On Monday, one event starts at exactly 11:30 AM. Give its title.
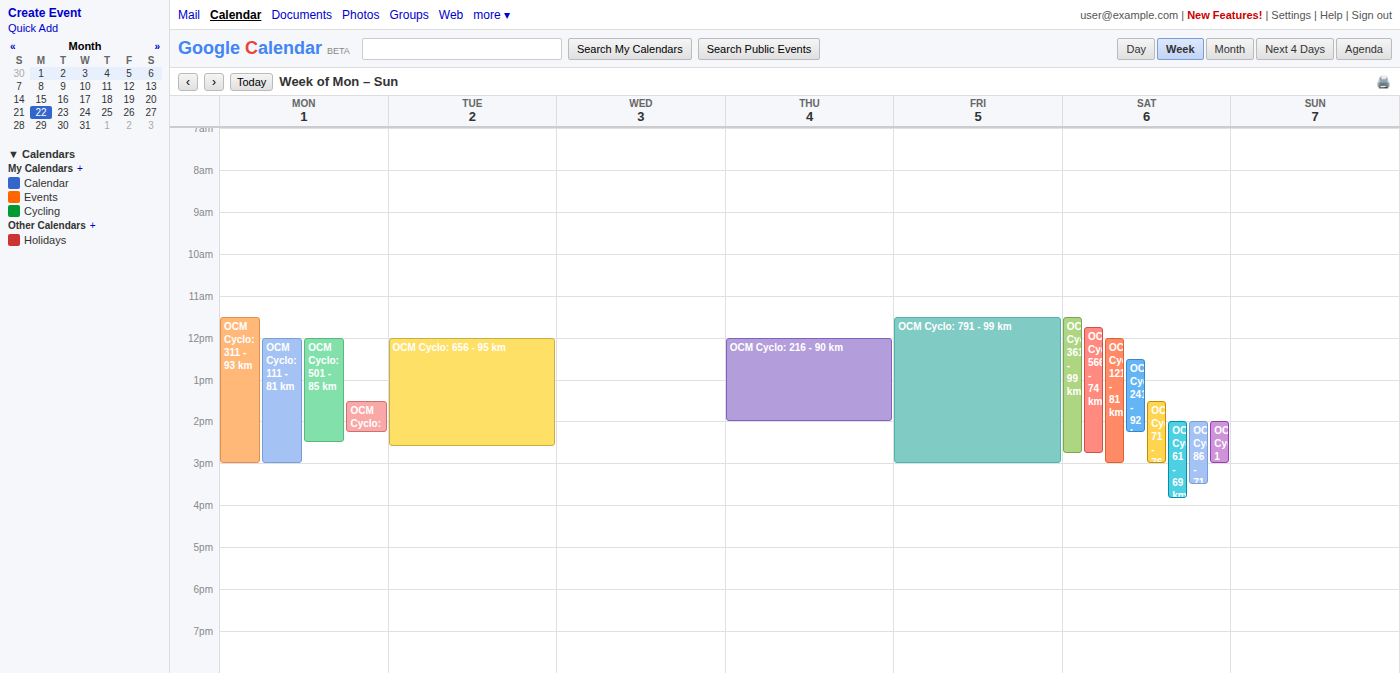
"OCM Cyclo: 311 - 93 km"